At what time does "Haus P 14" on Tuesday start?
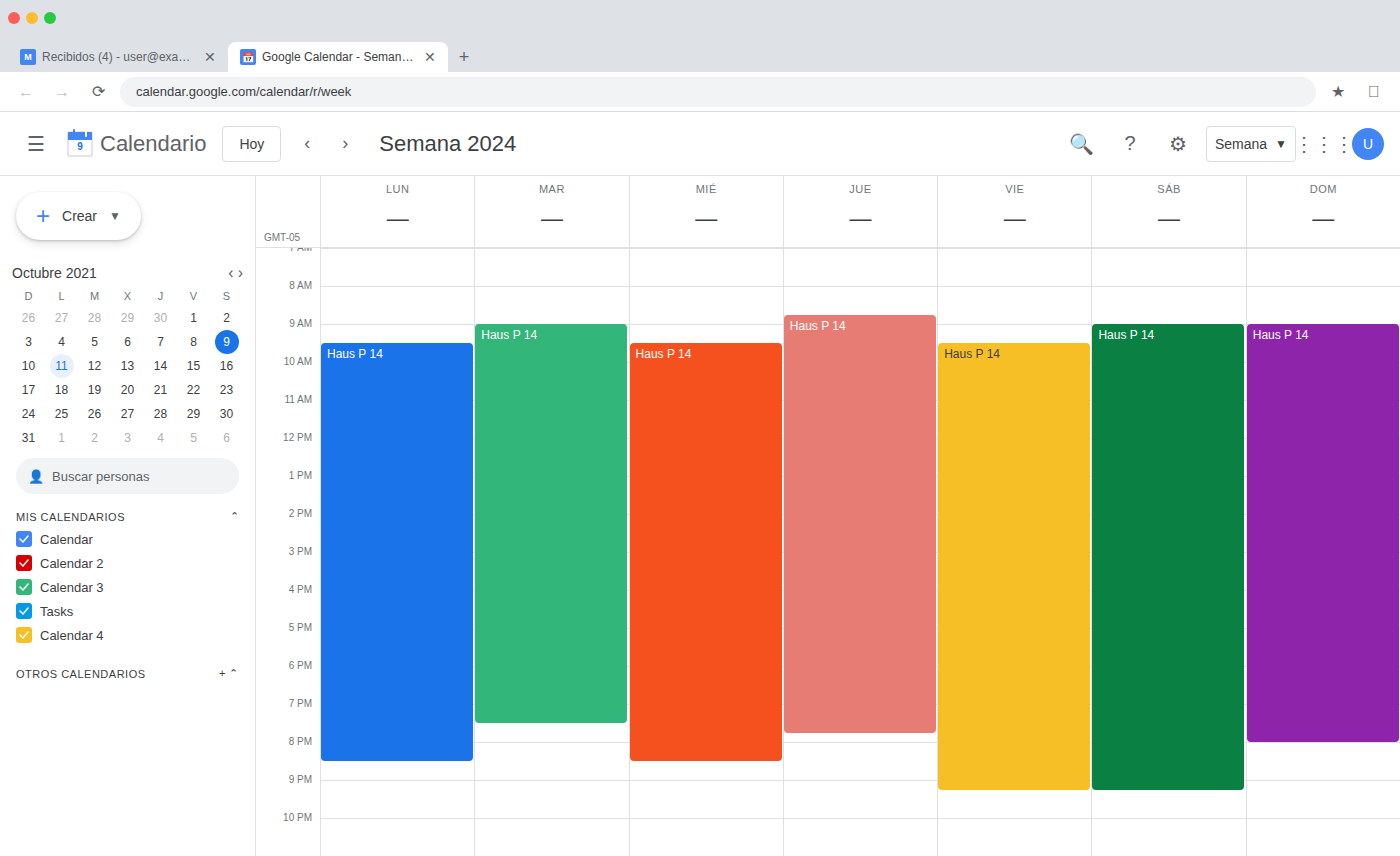
9:00 AM